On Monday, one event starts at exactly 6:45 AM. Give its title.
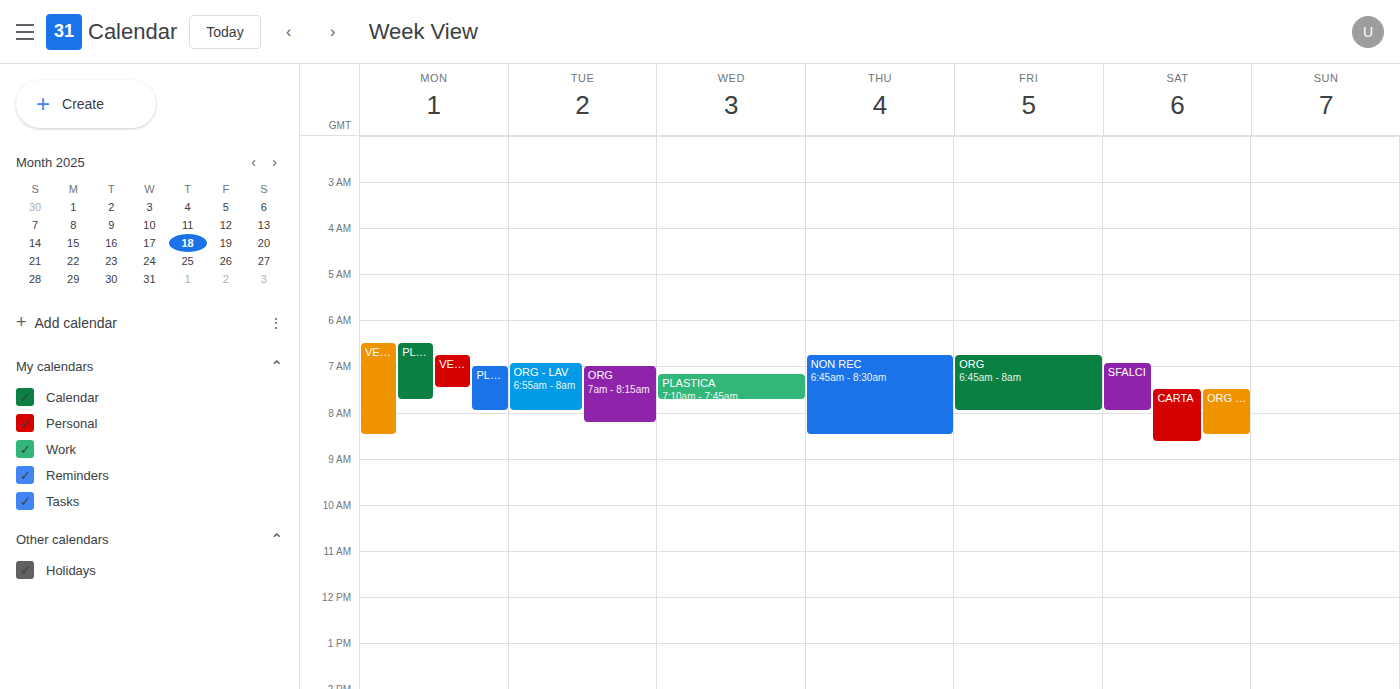
"VETRO"